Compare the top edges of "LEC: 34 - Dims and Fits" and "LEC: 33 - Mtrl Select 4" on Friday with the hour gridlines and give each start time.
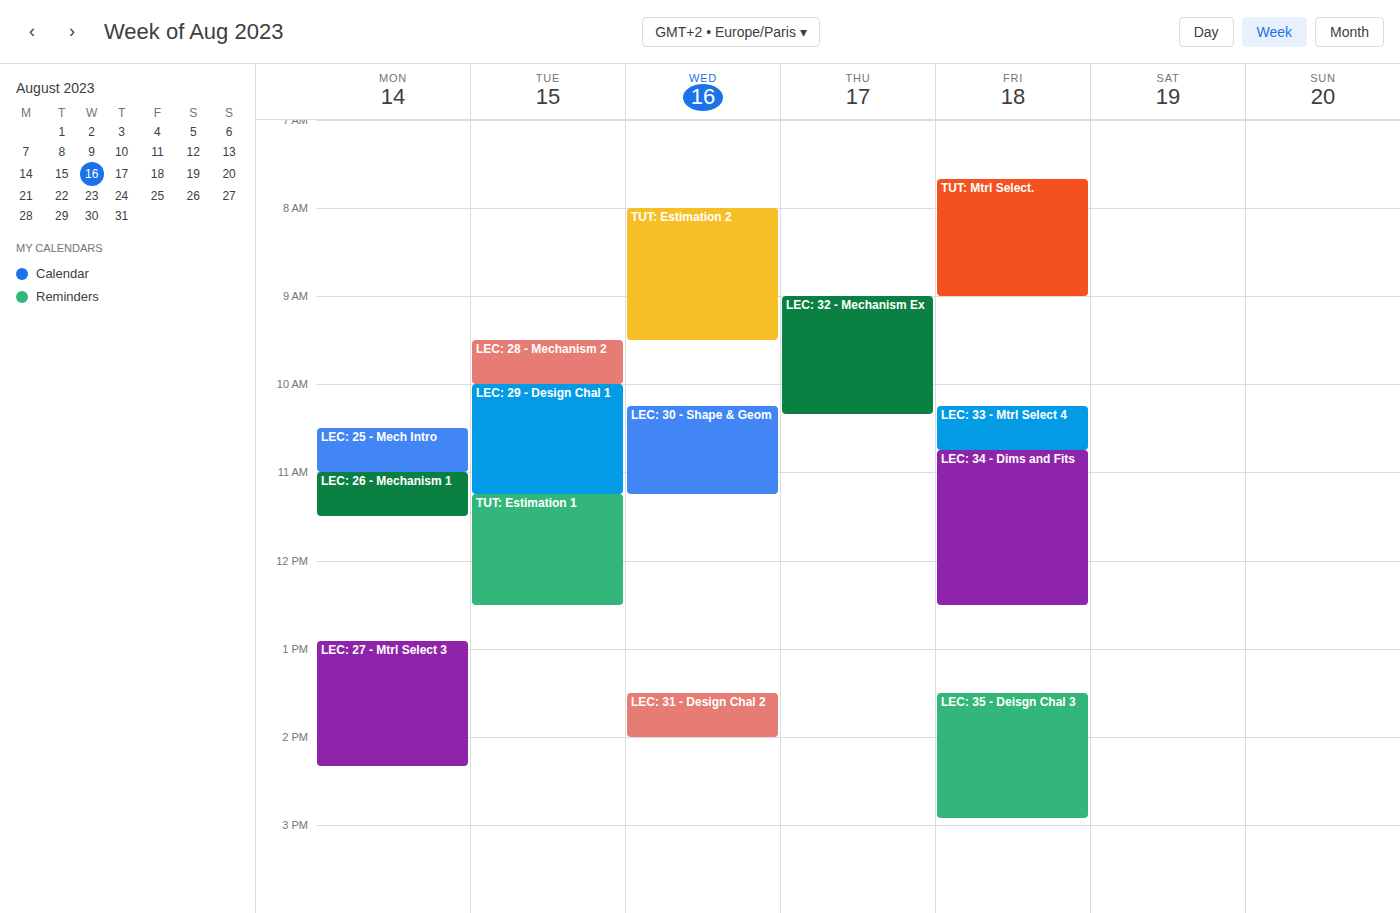
"LEC: 34 - Dims and Fits": 10:45 AM, neither: three quarters of the way from the 10 AM line to the 11 AM line. "LEC: 33 - Mtrl Select 4": 10:15 AM, neither: a quarter of the way from the 10 AM line to the 11 AM line.